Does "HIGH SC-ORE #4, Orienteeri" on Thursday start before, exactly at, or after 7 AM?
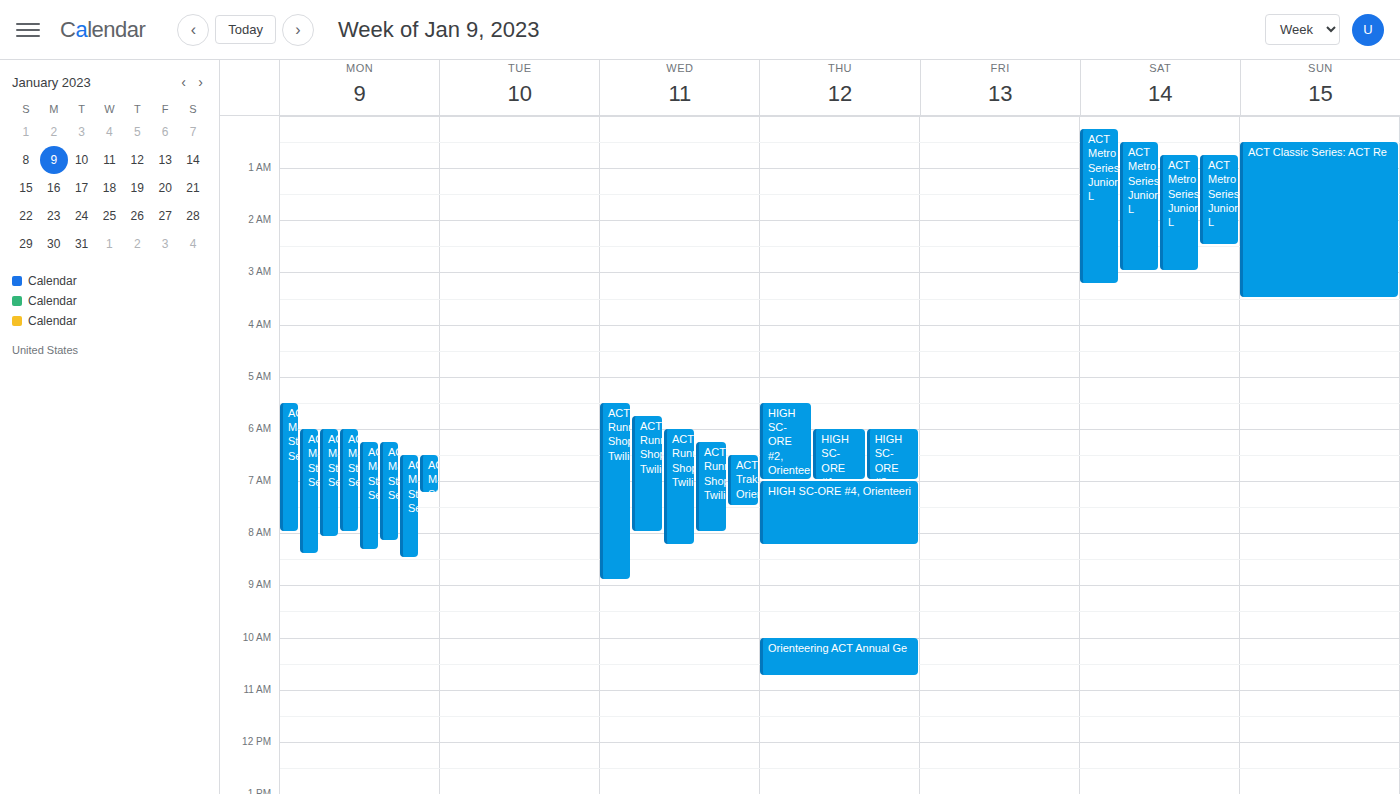
7:00 AM -- exactly at 7 AM, on the 7 AM line.